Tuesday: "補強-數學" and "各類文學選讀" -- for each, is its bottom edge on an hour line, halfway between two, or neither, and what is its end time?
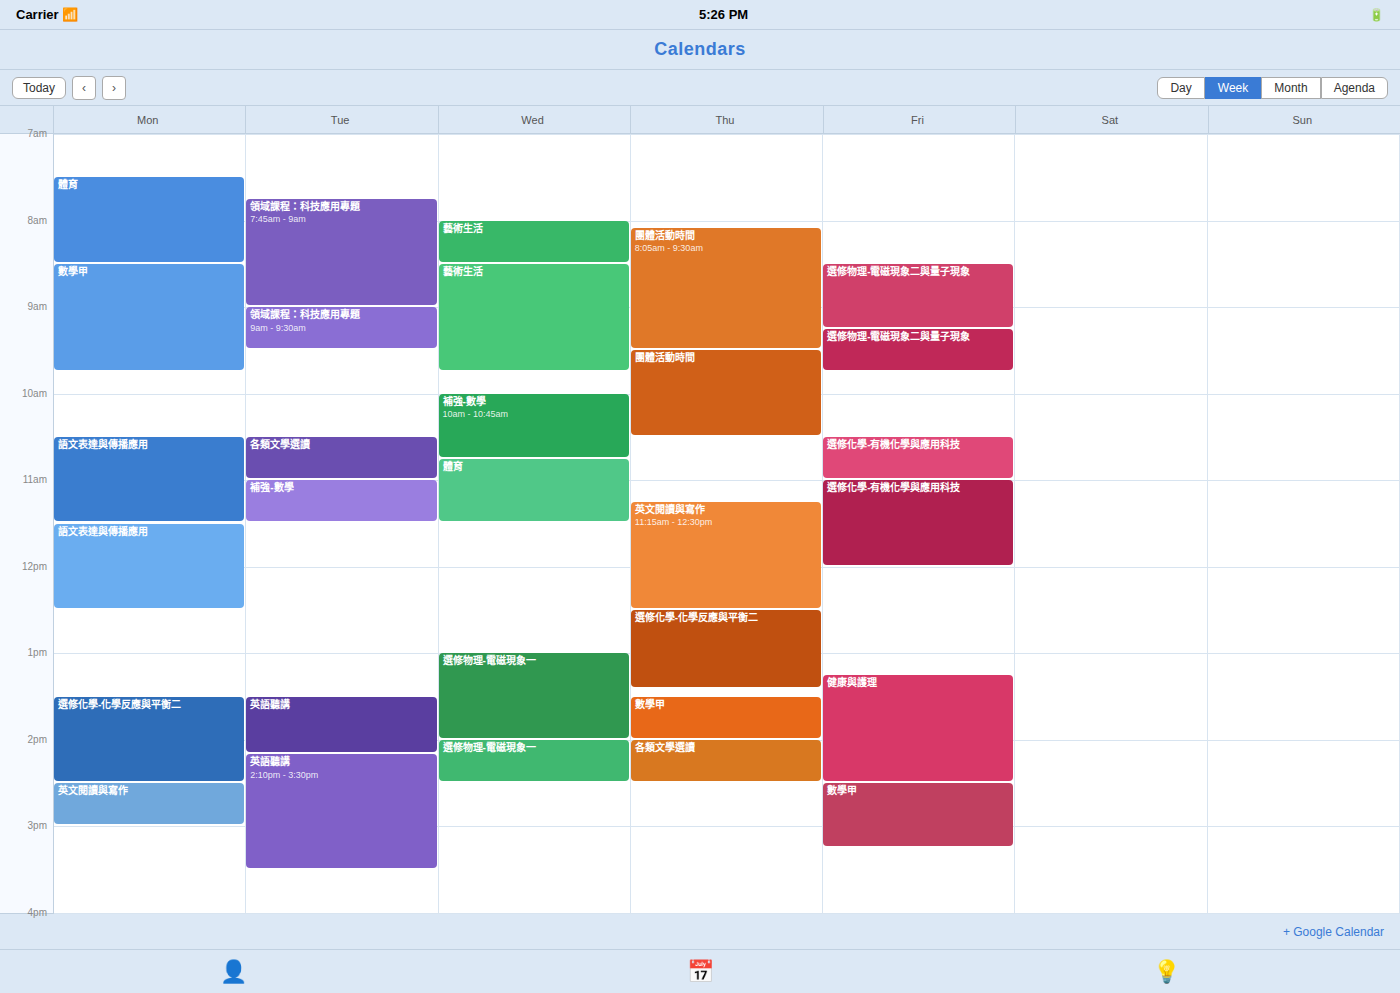
"補強-數學": 11:30 AM, halfway between the 11 AM and 12 PM lines. "各類文學選讀": 11:00 AM, exactly on the 11 AM line.